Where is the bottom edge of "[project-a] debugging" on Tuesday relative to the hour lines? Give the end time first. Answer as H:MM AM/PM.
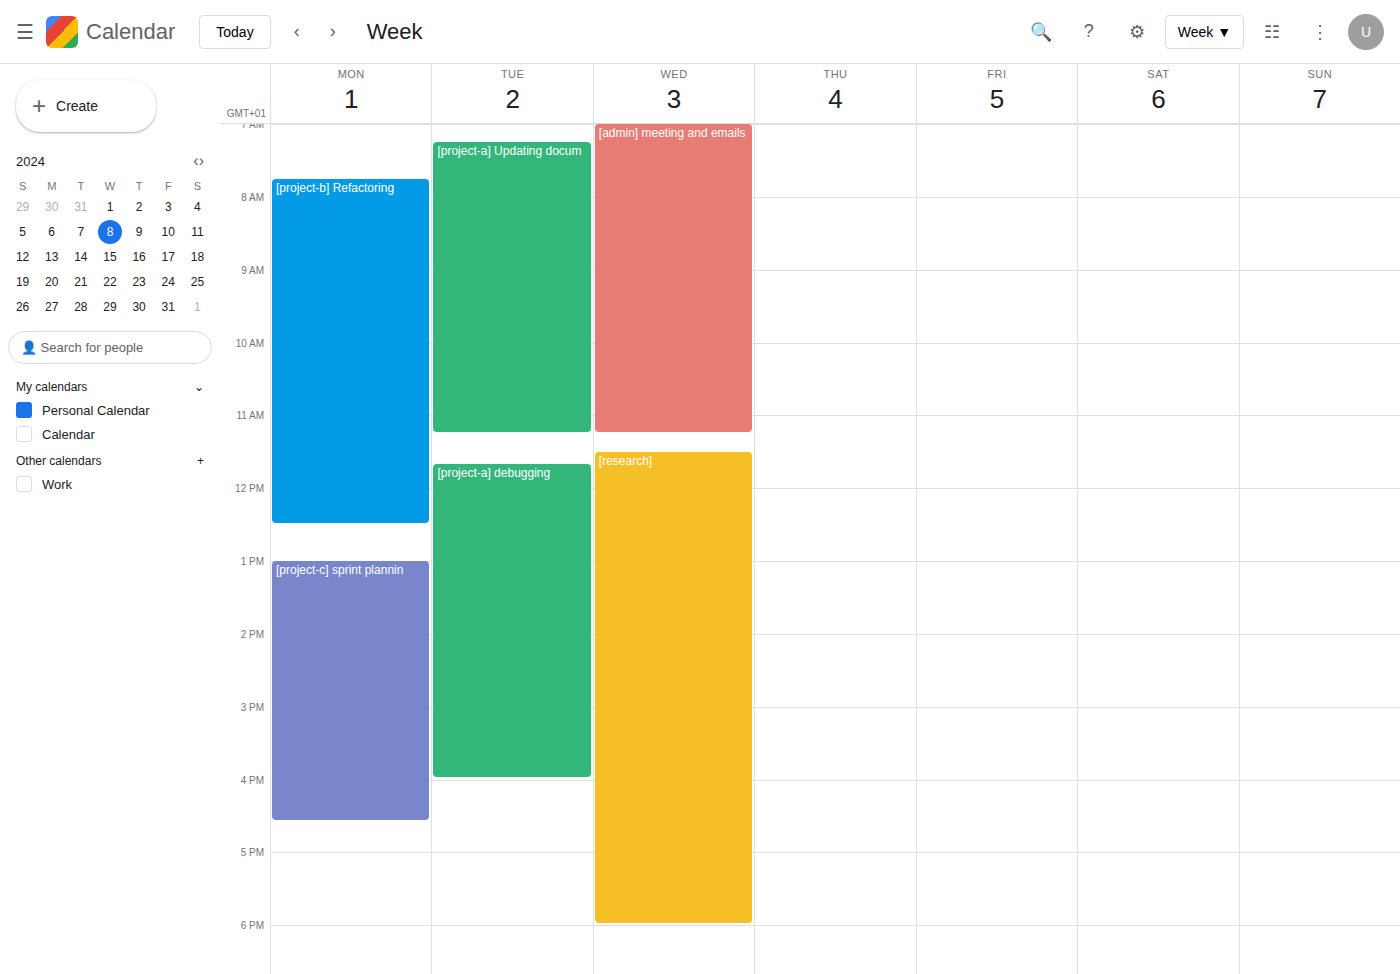
4:00 PM -- exactly on the 4 PM line.